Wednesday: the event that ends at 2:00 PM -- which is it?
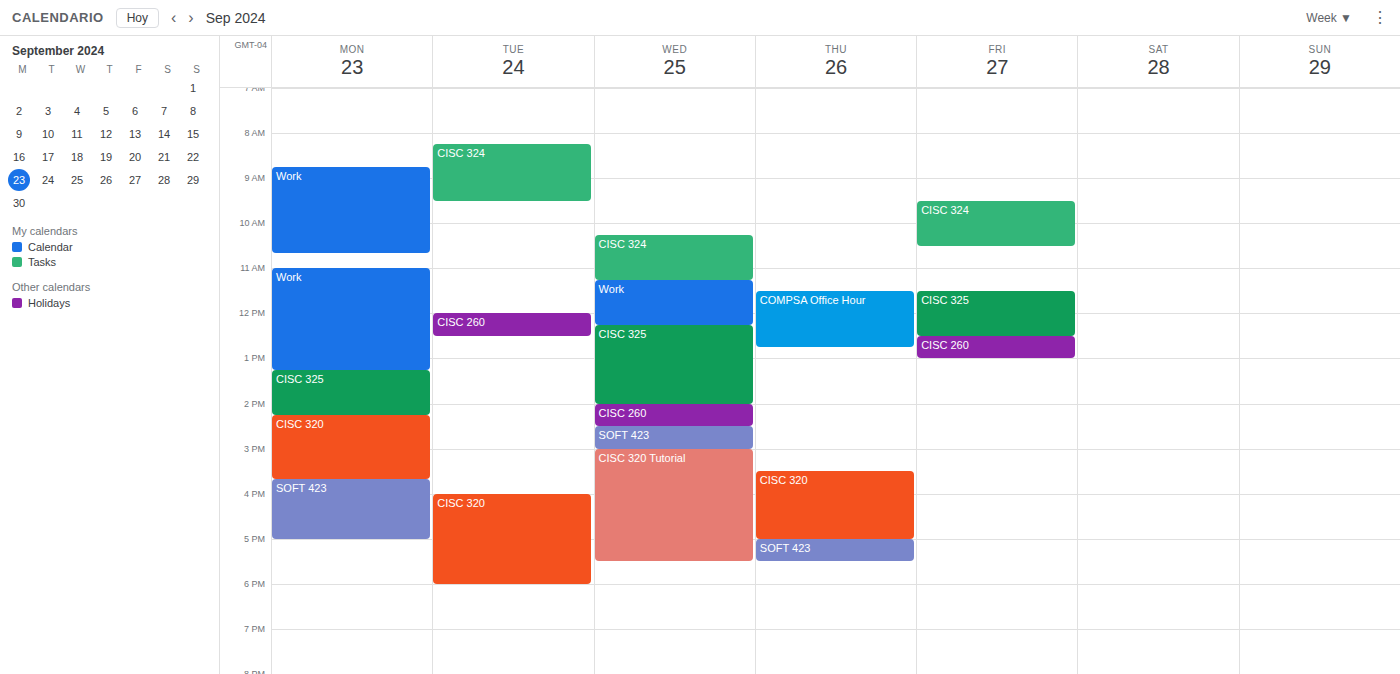
"CISC 325"